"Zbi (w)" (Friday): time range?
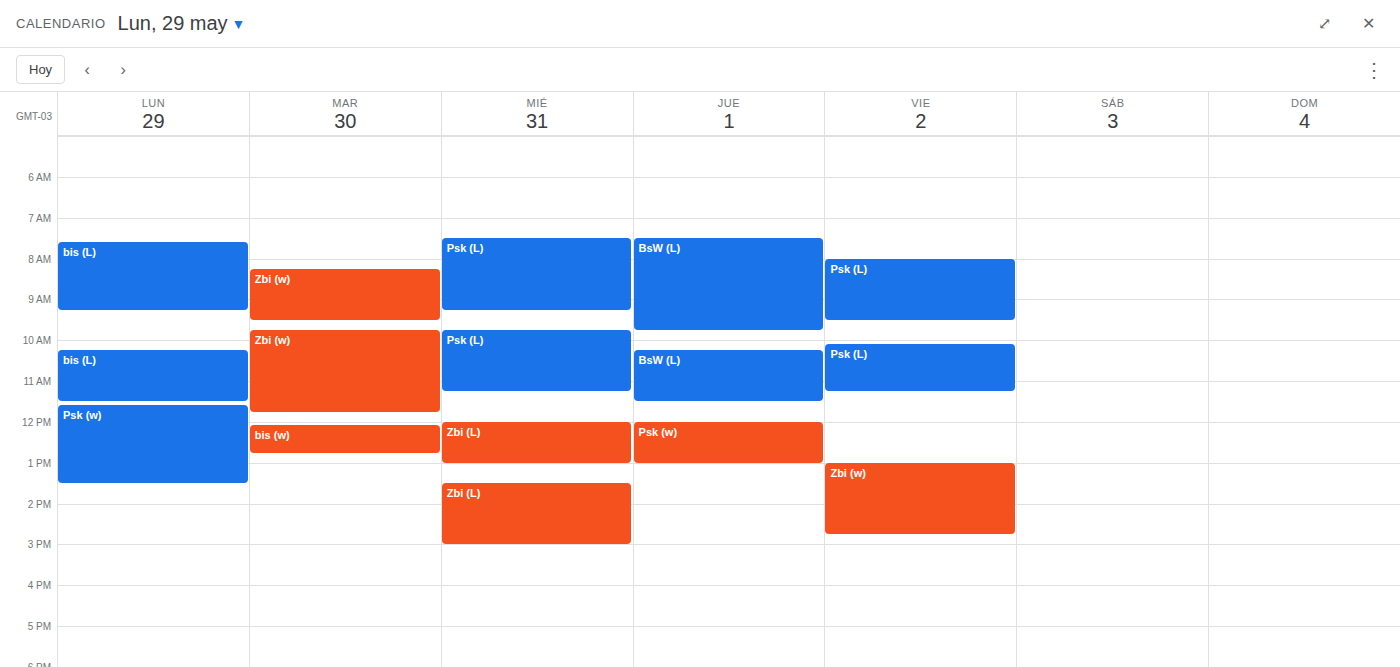
13:00 to 14:45